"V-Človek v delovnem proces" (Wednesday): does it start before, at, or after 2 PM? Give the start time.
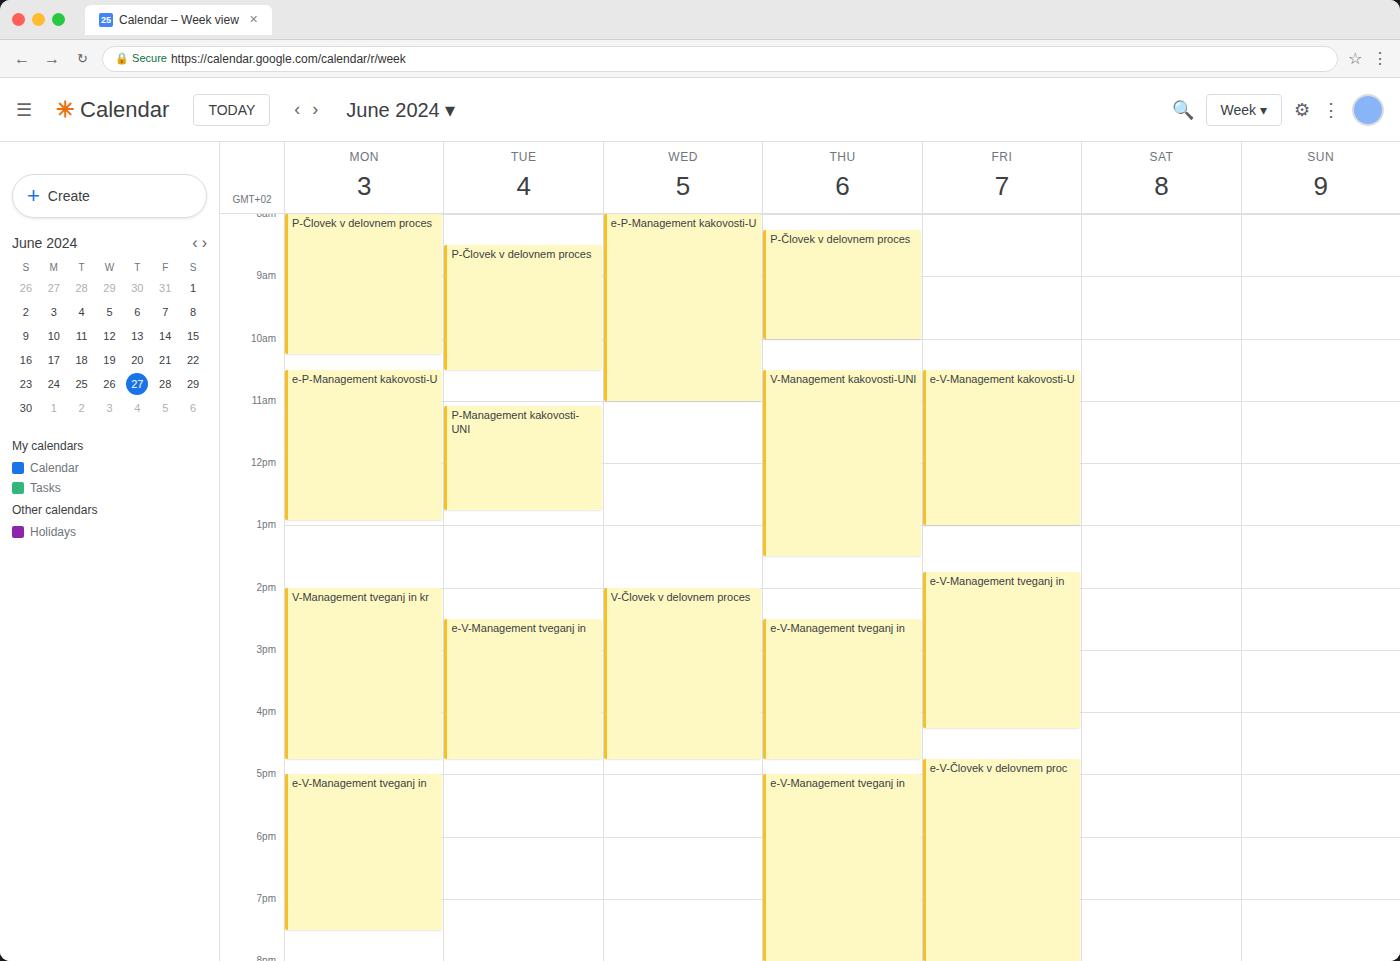
2:00 PM -- exactly at 2 PM, on the 2 PM line.